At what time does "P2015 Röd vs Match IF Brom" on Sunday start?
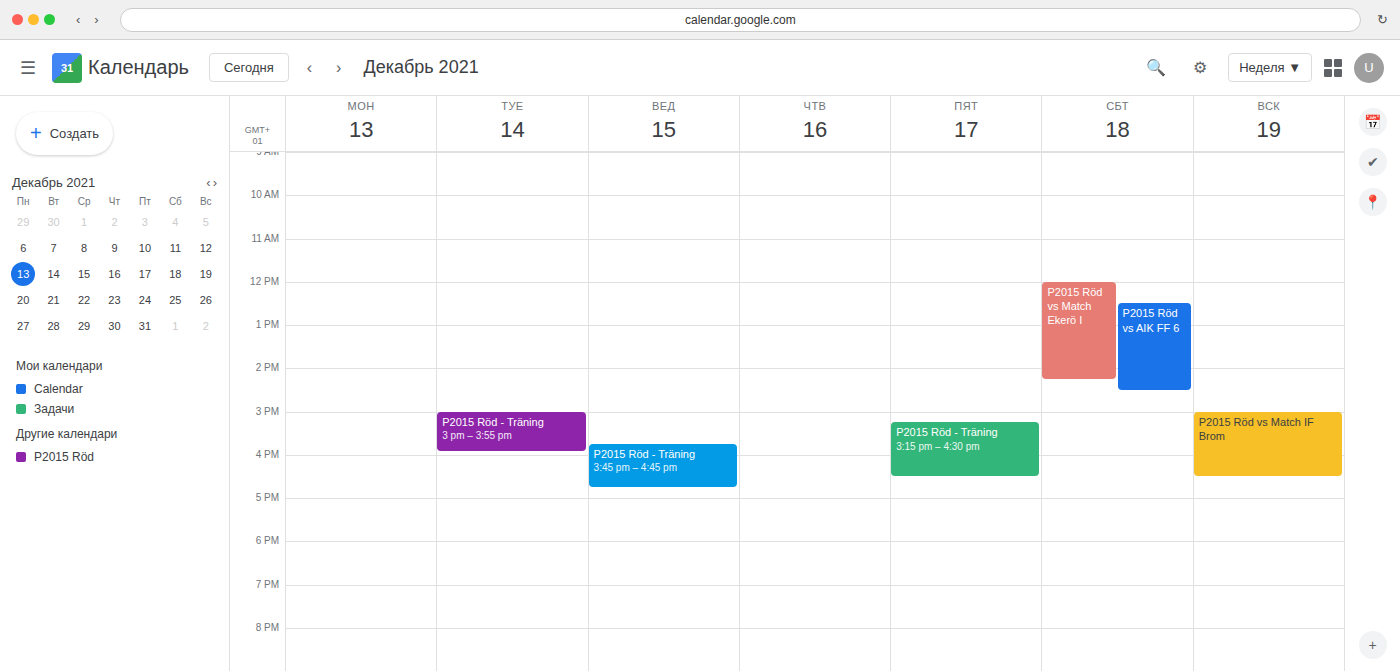
3:00 PM